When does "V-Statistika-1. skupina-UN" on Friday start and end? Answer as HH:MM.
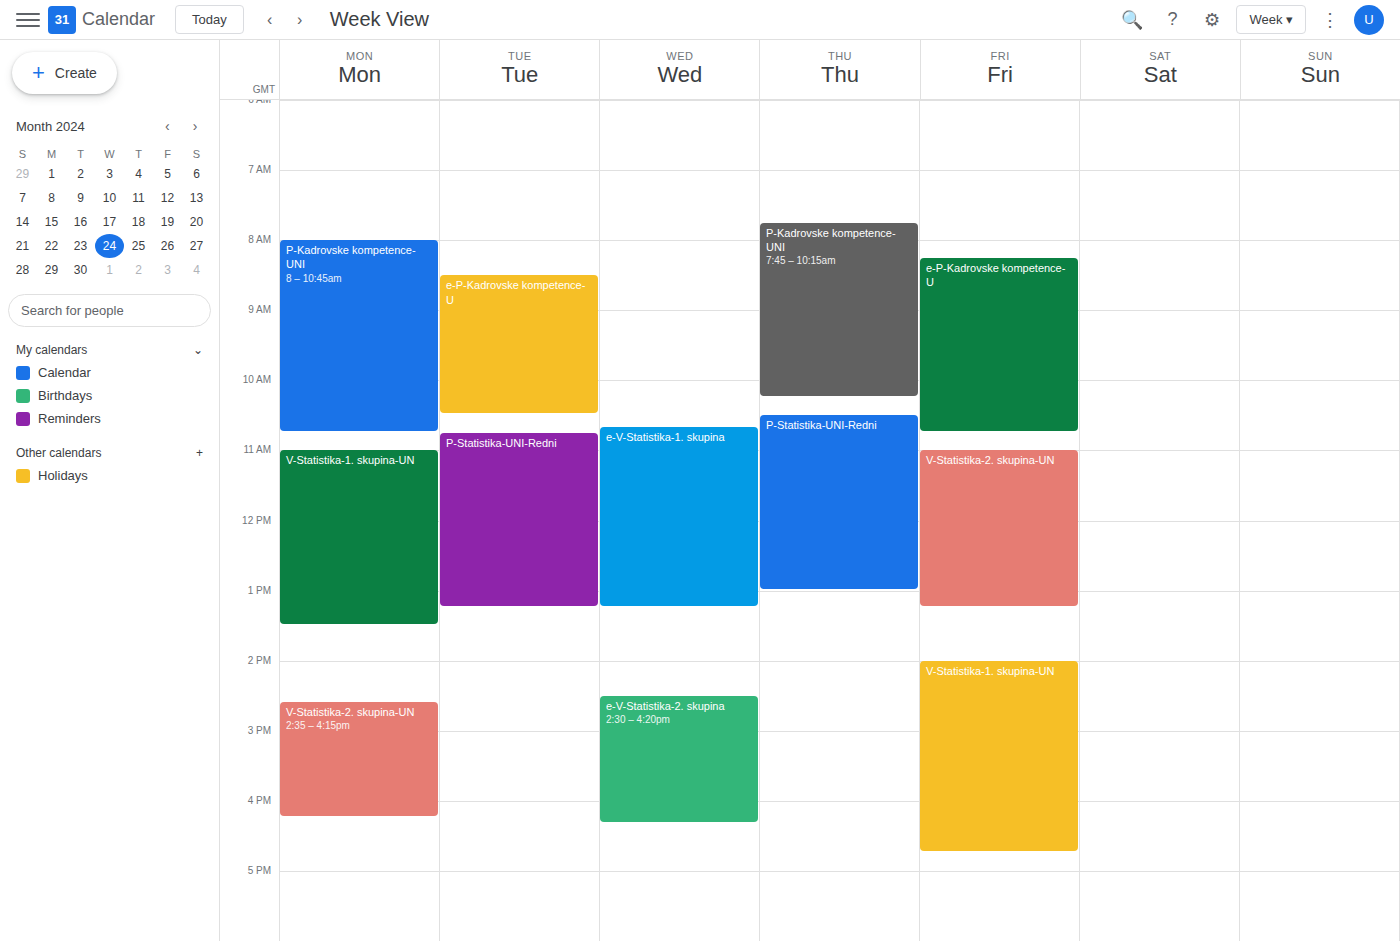
14:00 to 16:45